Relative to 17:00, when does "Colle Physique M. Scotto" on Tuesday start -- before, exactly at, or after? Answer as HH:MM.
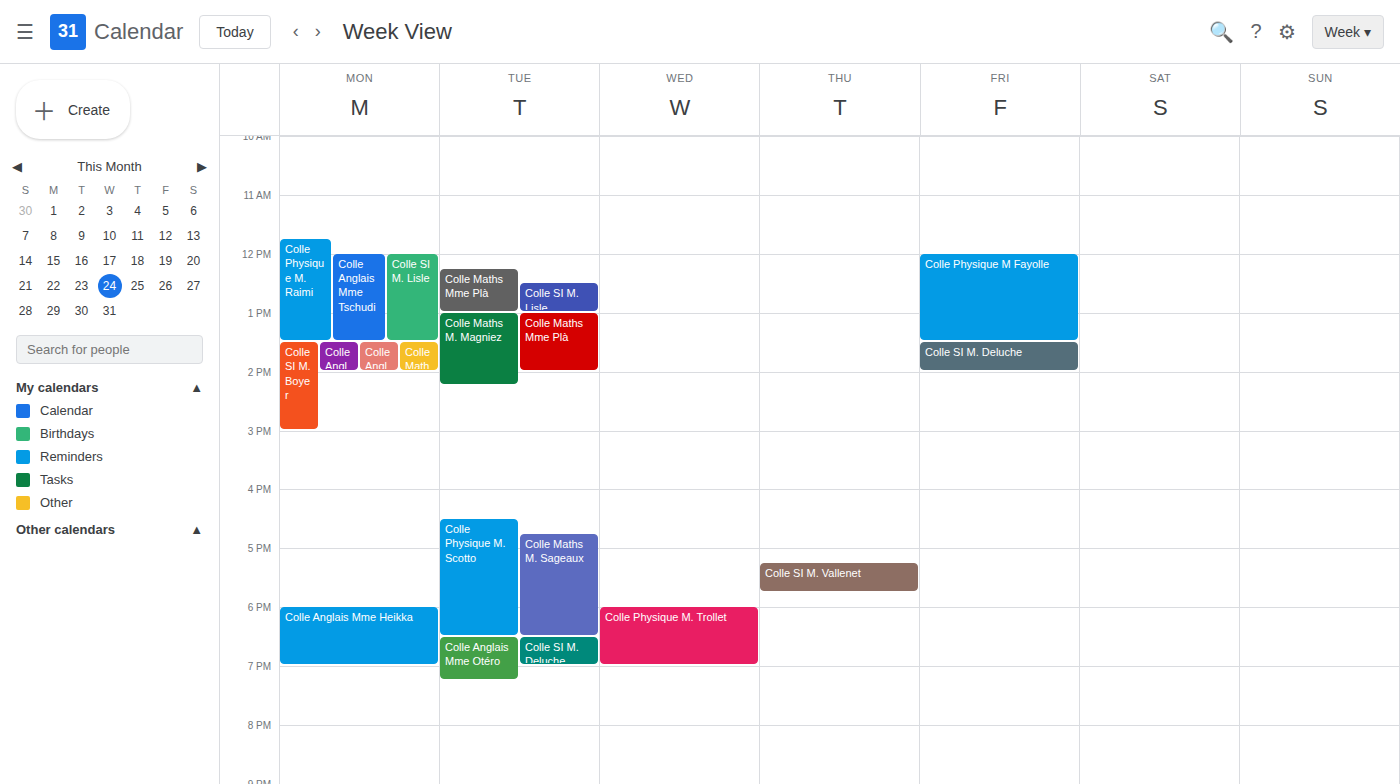
16:30 -- before 17:00, 30 minutes above the 17:00 line.